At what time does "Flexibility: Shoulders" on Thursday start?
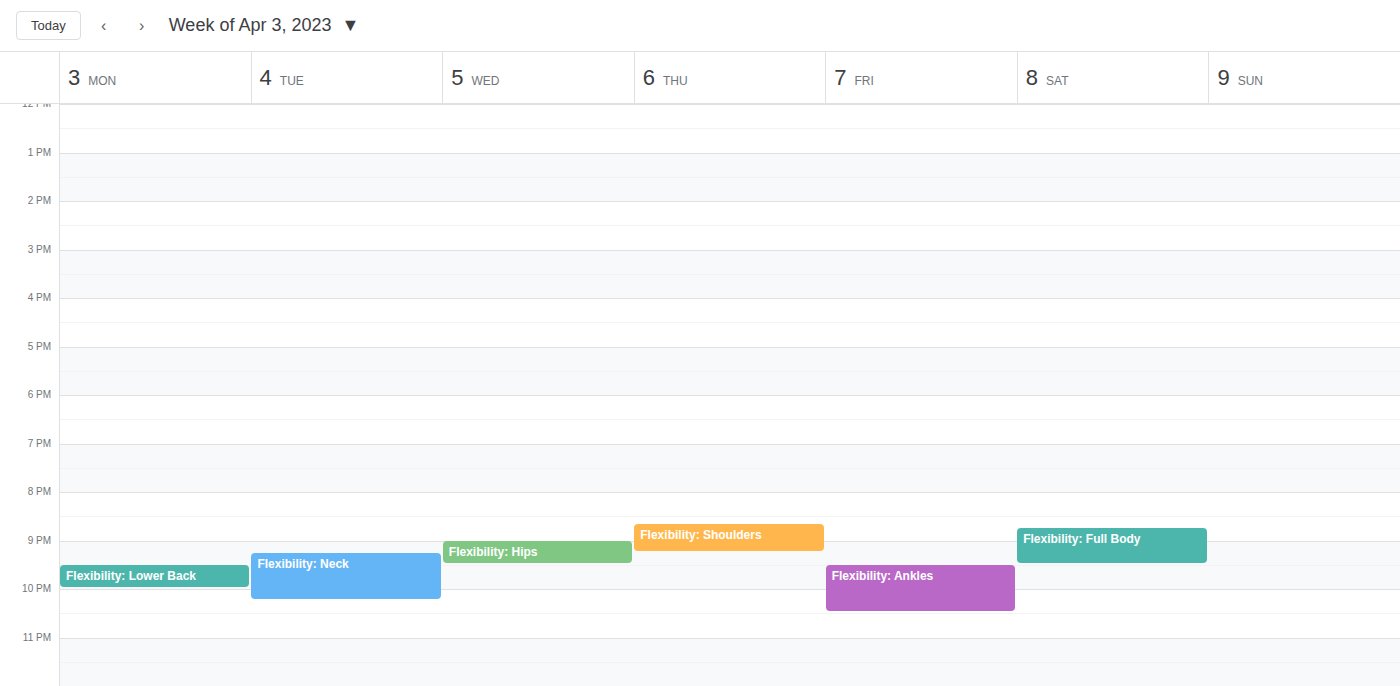
8:40 PM